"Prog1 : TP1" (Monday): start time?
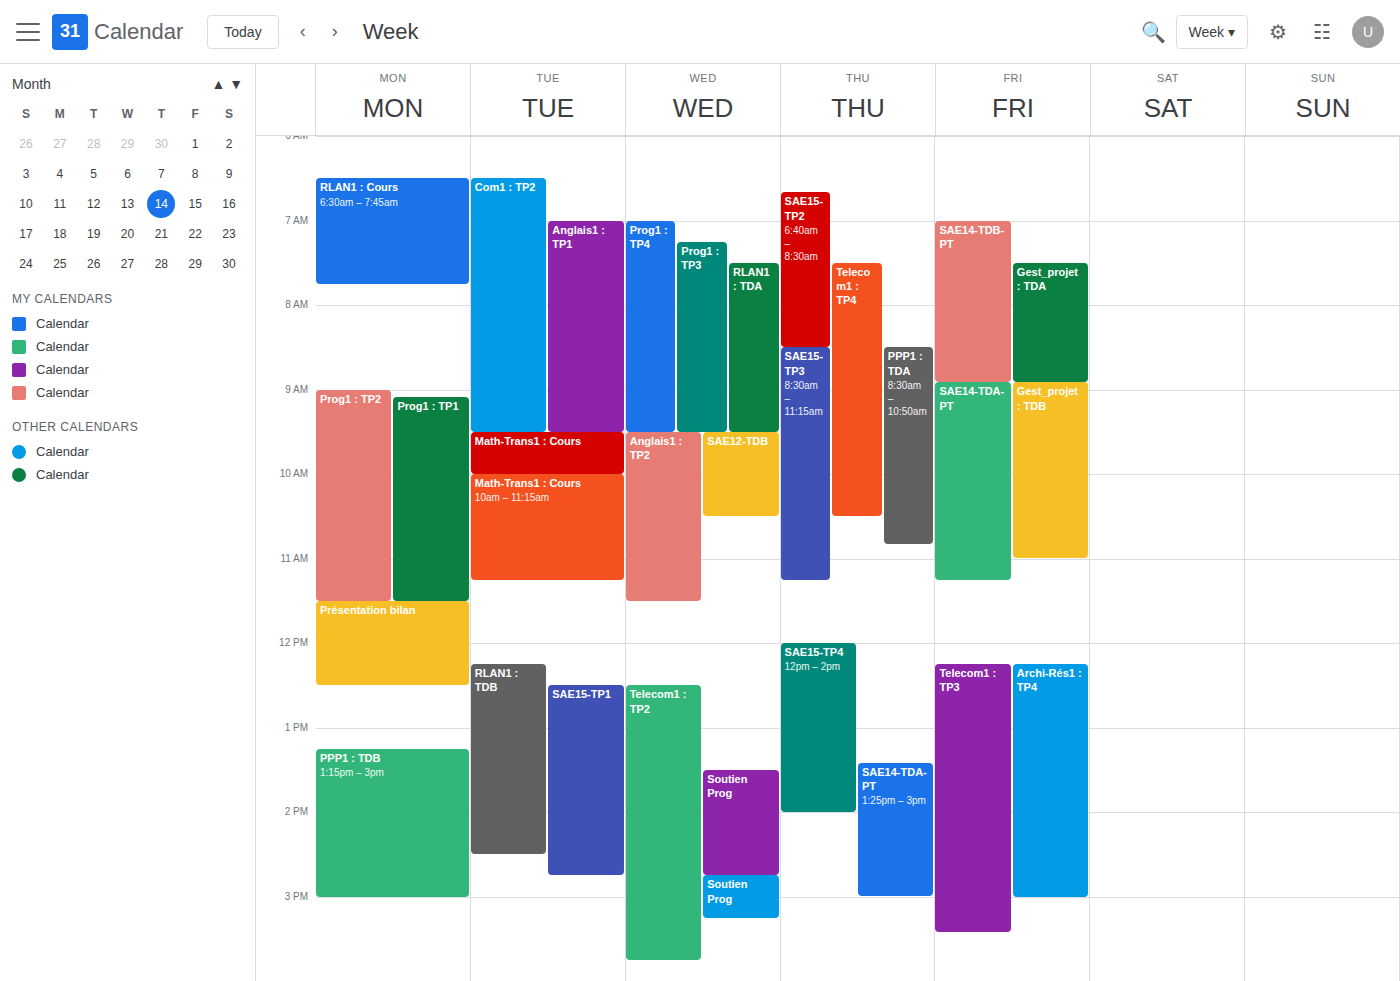
9:05 AM